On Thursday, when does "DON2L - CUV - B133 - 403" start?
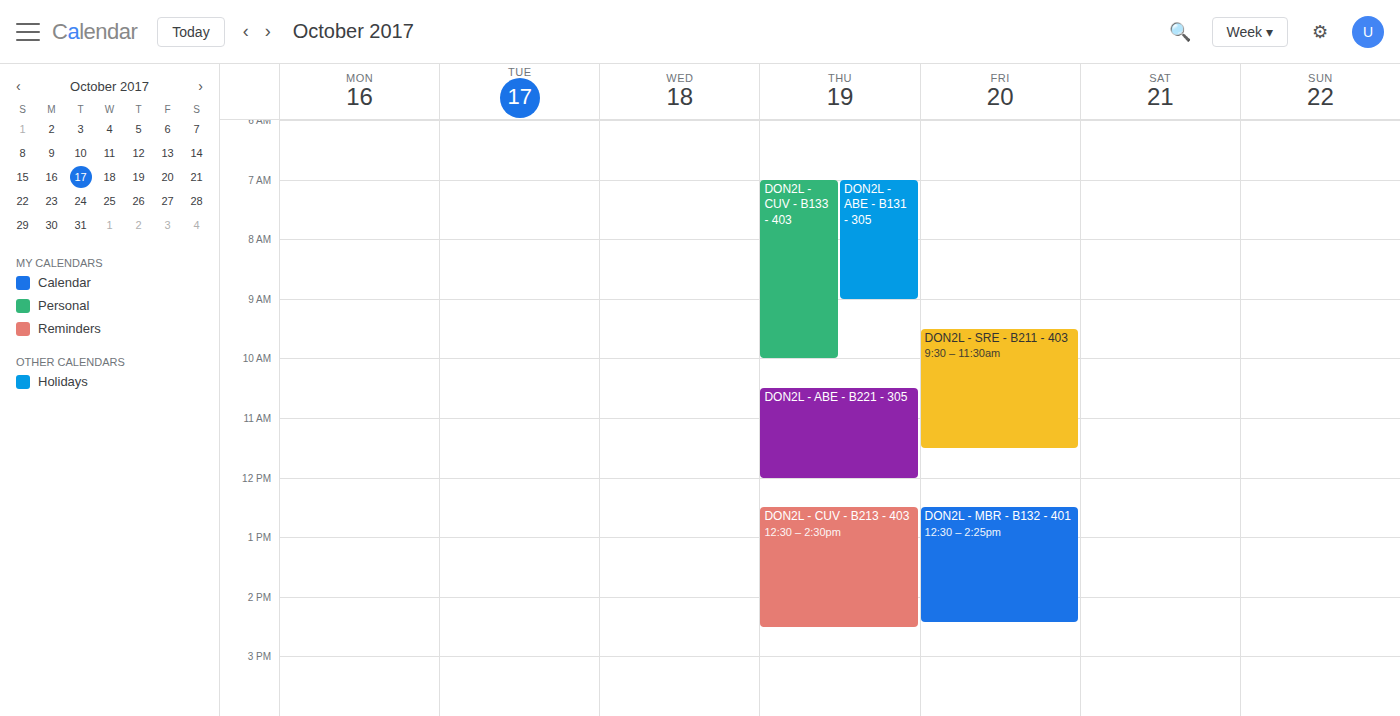
7:00 AM